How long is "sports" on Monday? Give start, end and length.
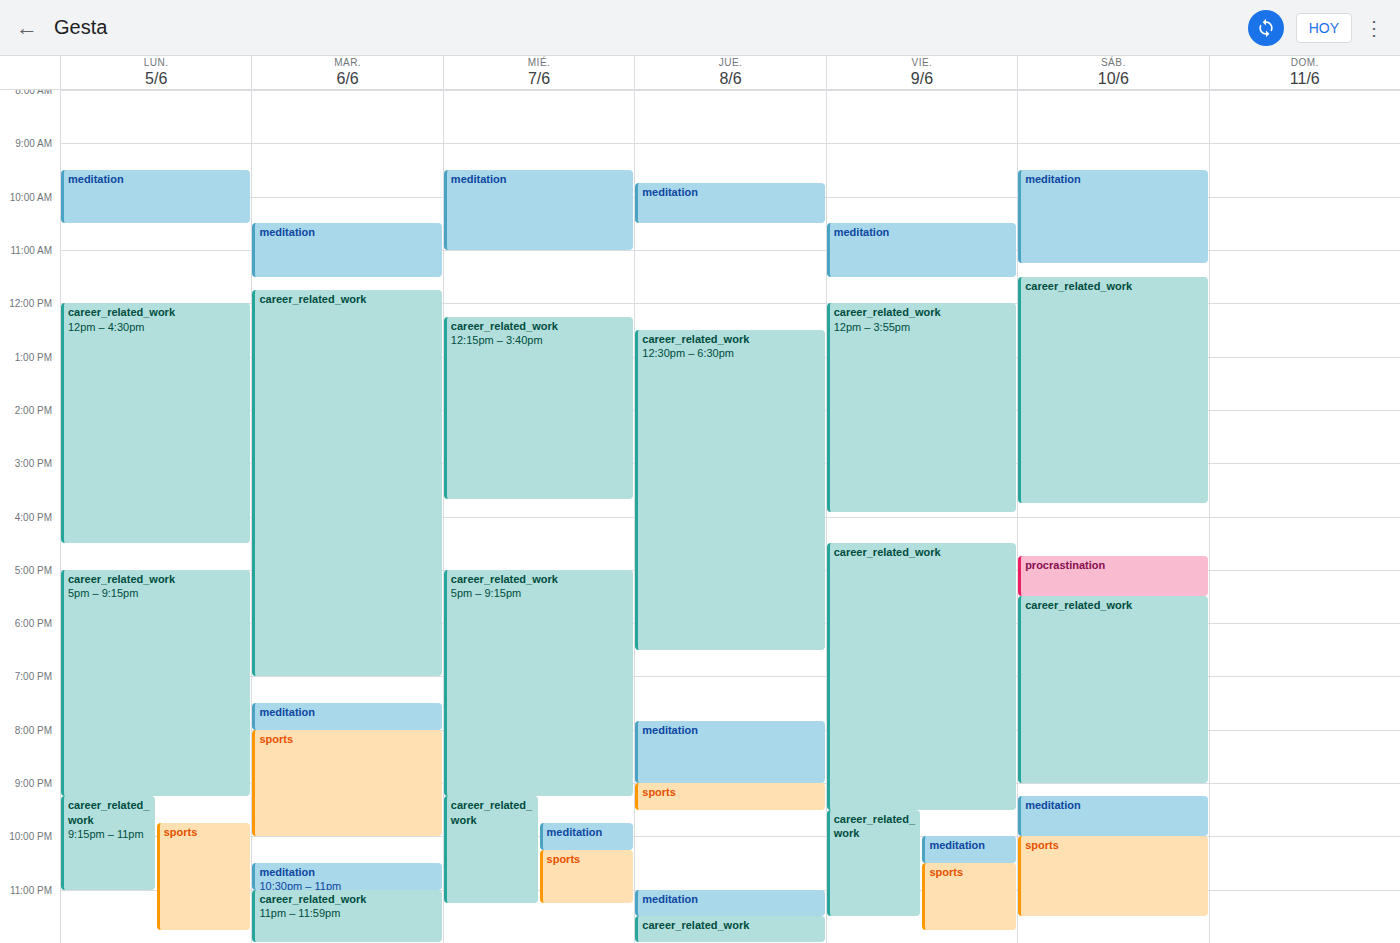
9:45 PM to 11:45 PM, 2 hours